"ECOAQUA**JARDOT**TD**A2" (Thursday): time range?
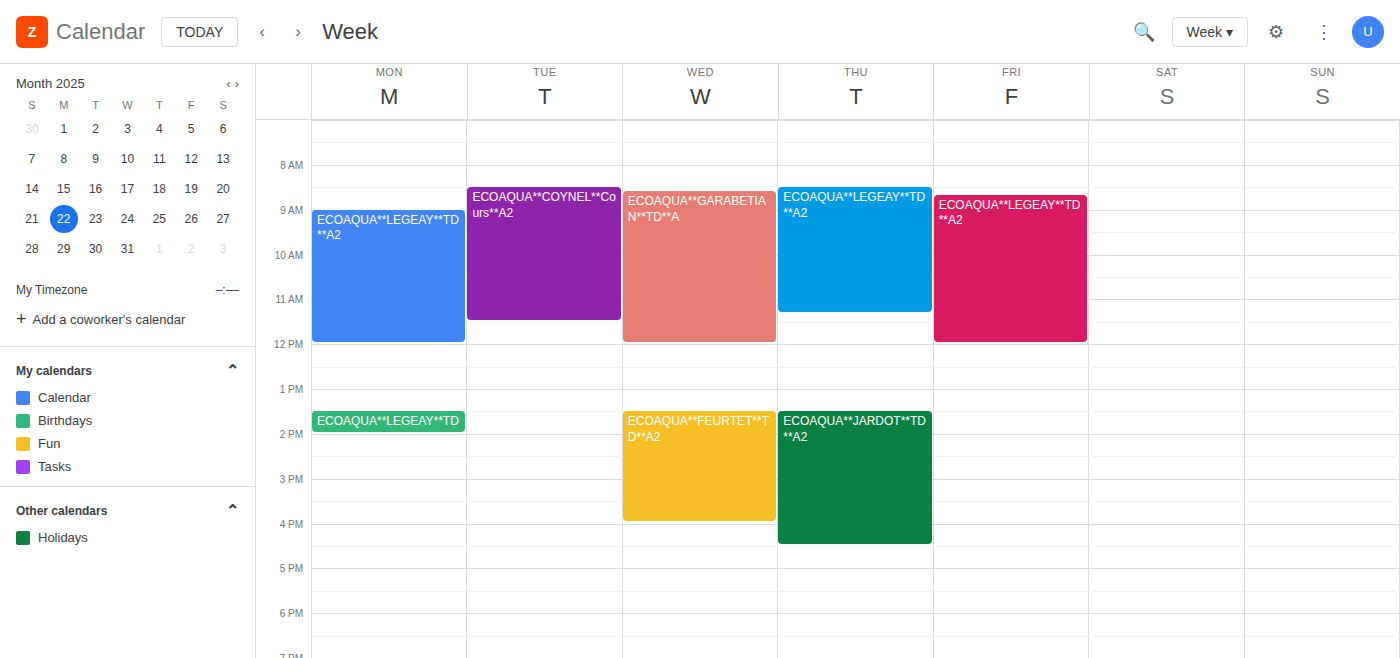
1:30 PM to 4:30 PM